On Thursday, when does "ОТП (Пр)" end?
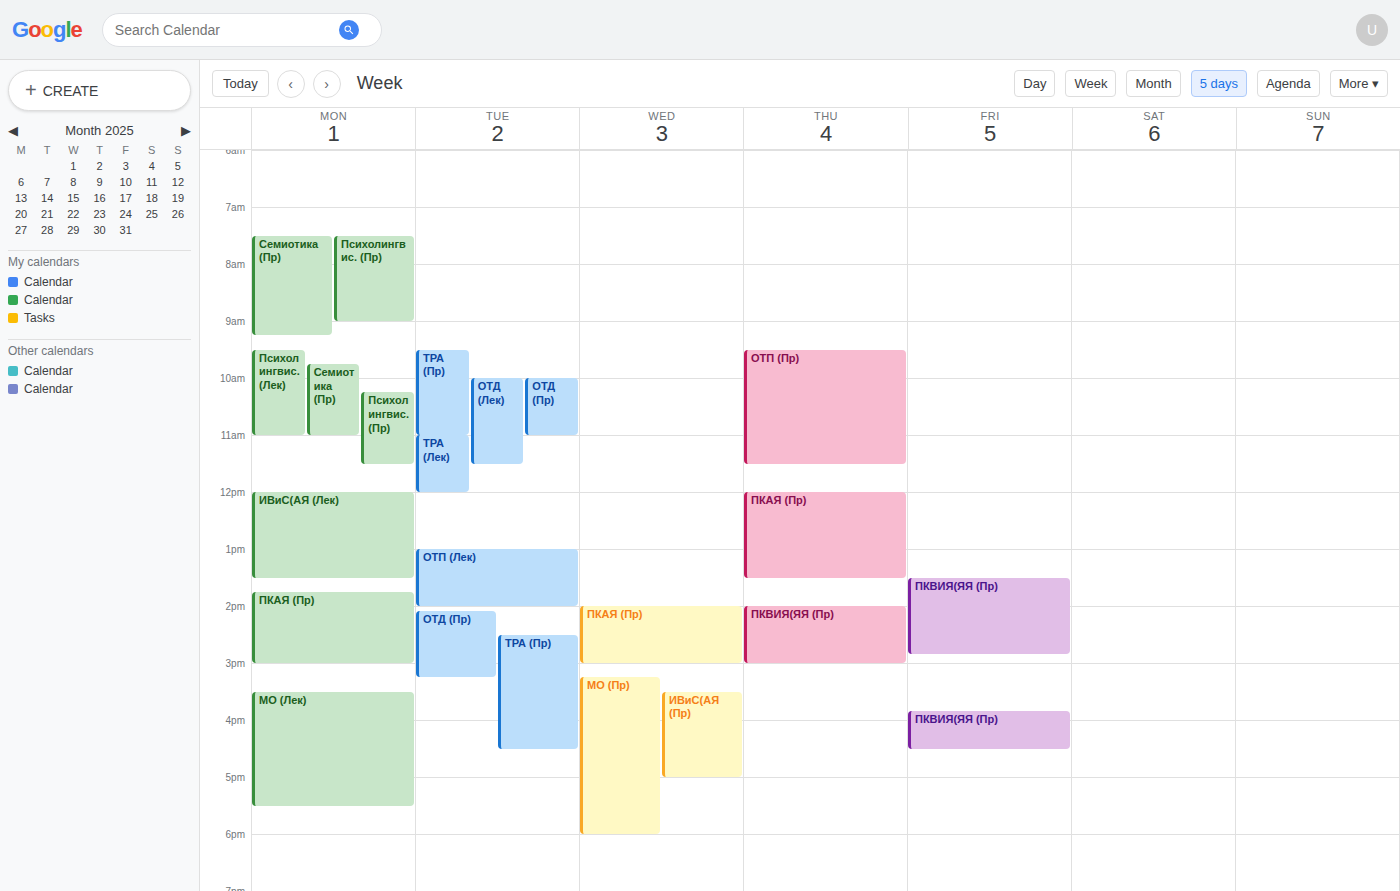
11:30 AM